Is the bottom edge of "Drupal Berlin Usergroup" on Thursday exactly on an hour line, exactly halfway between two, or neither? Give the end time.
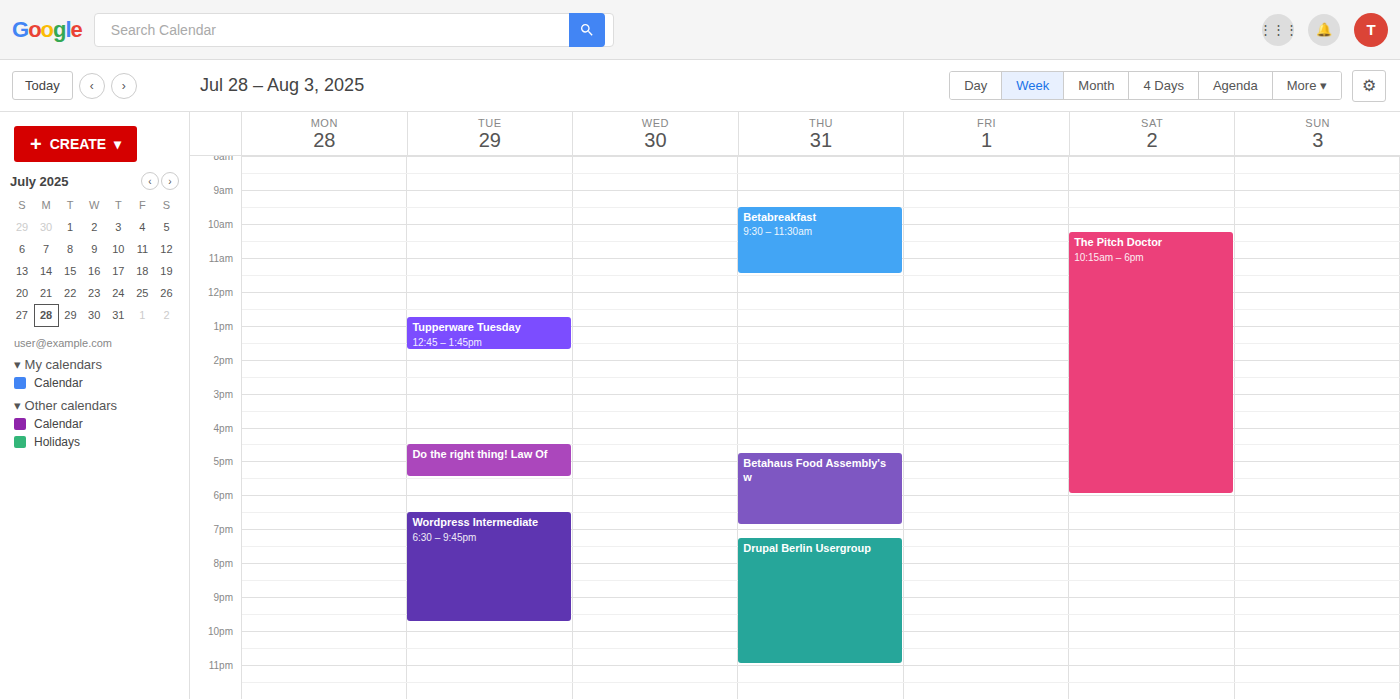
11:00 PM -- exactly on the 11 PM line.